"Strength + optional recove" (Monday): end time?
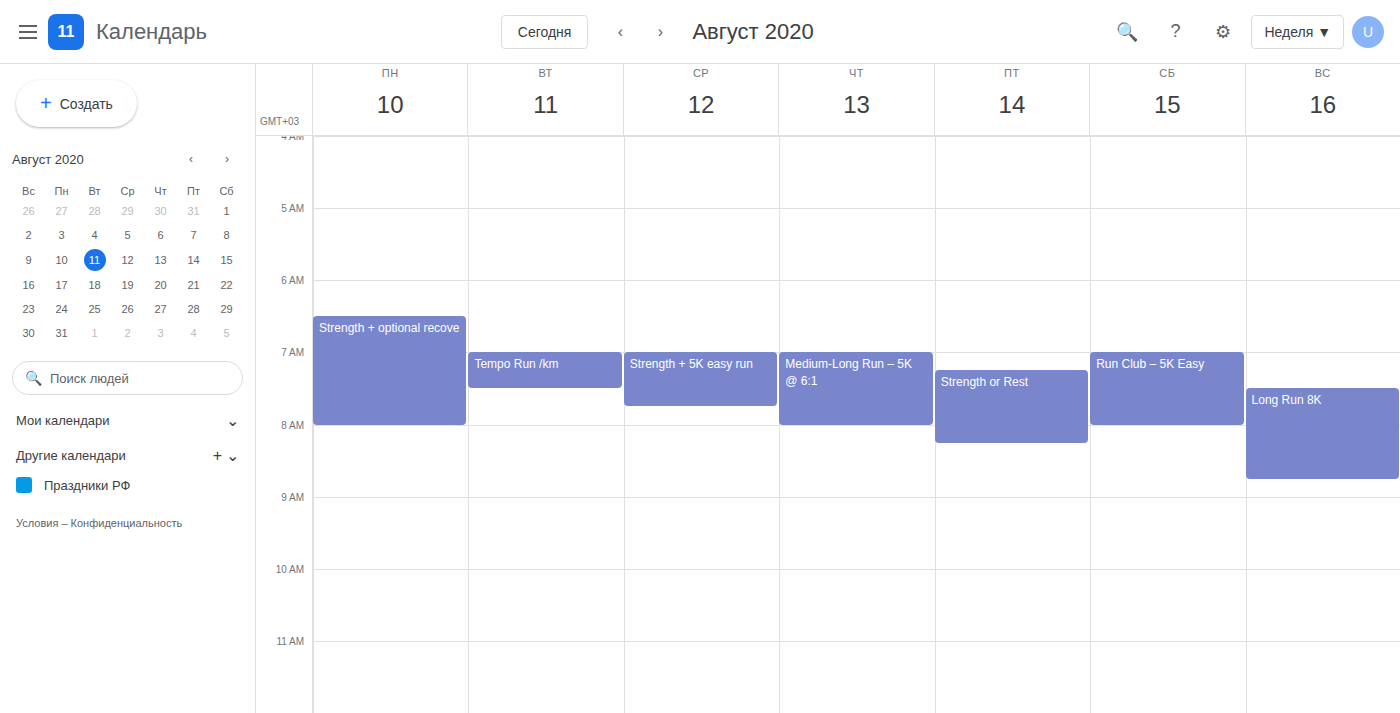
08:00